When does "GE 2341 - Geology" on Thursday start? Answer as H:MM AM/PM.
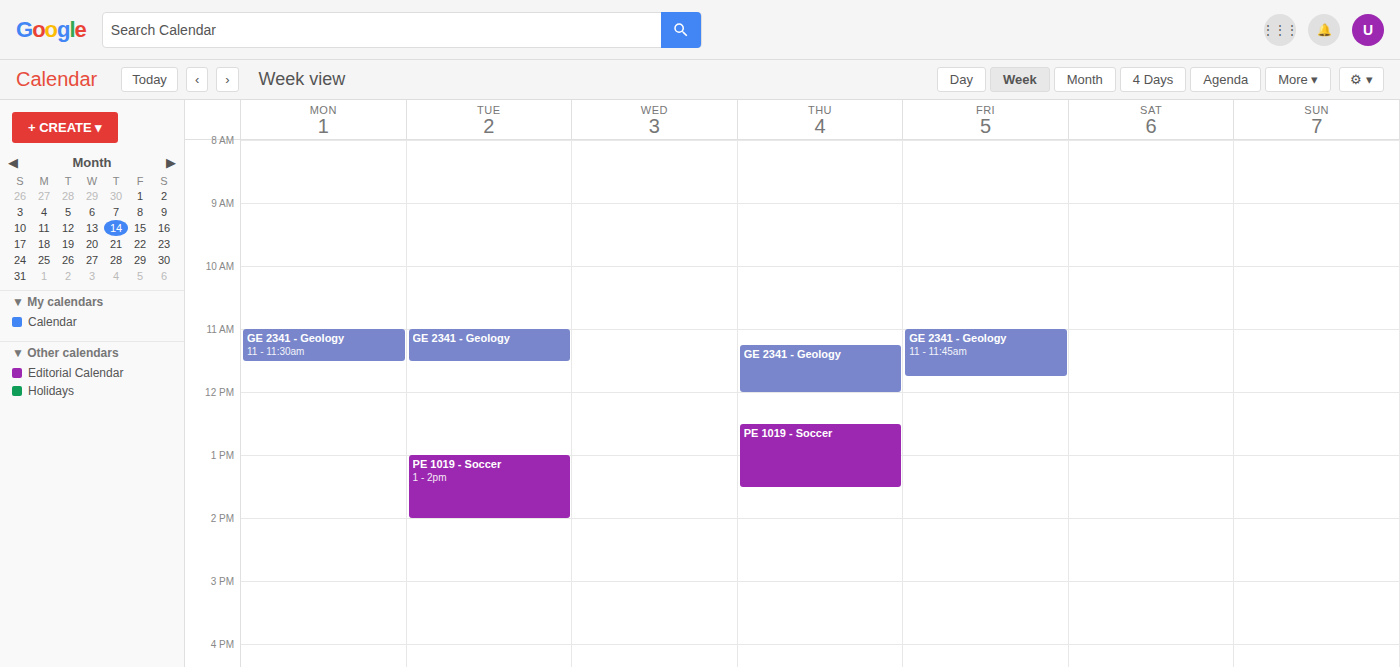
11:15 AM